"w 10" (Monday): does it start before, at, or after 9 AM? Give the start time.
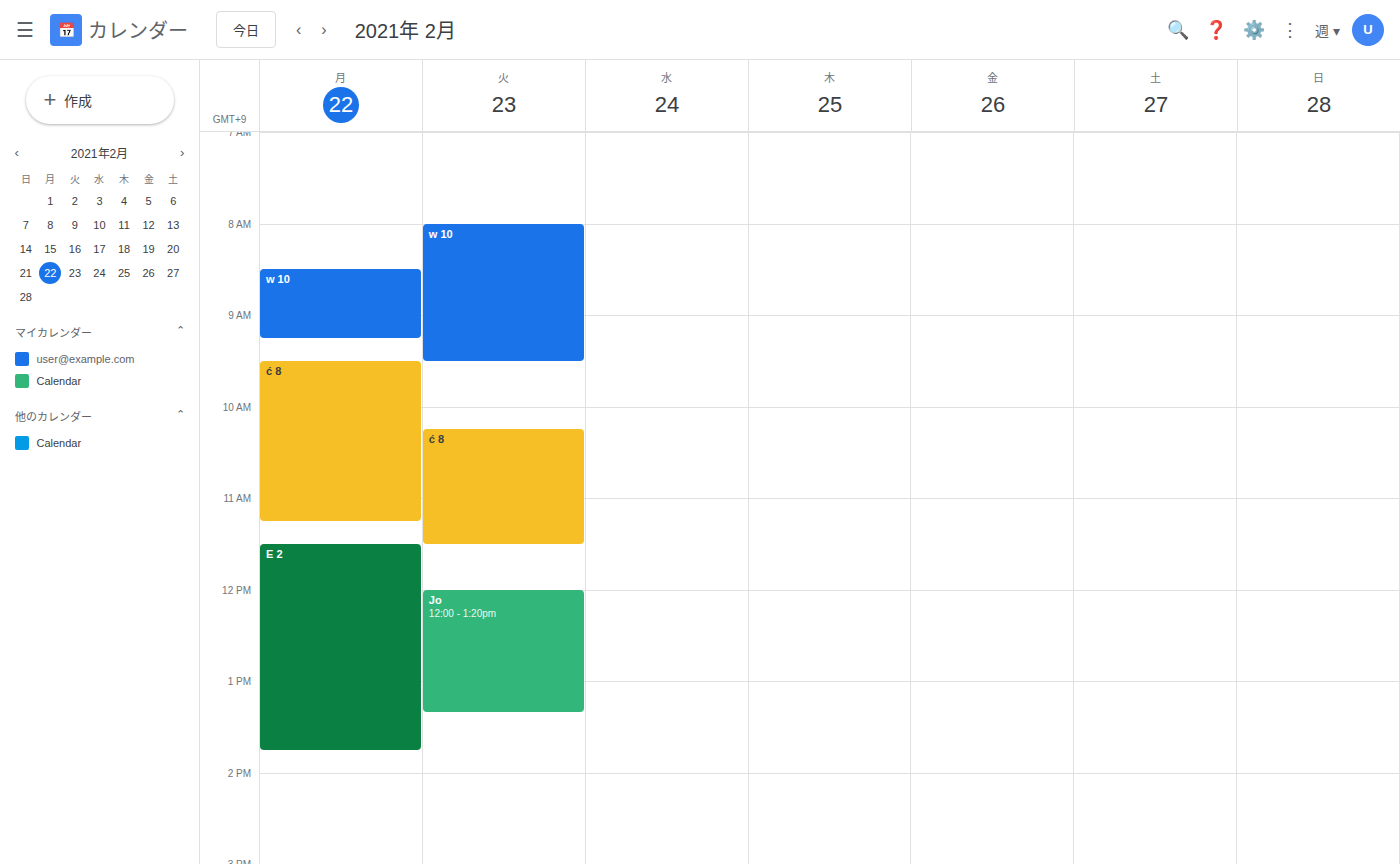
8:30 AM -- before 9 AM, 30 minutes above the 9 AM line.